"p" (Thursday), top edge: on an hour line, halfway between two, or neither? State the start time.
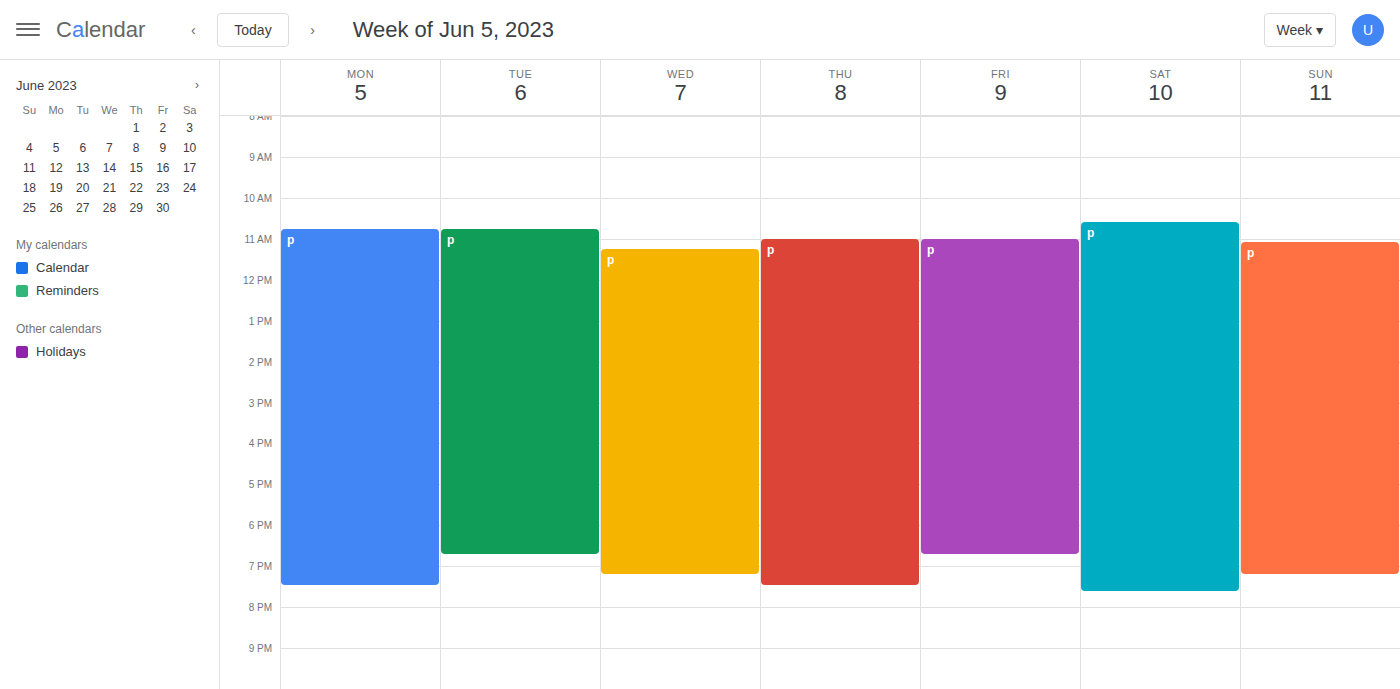
11:00 AM -- exactly on the 11 AM line.